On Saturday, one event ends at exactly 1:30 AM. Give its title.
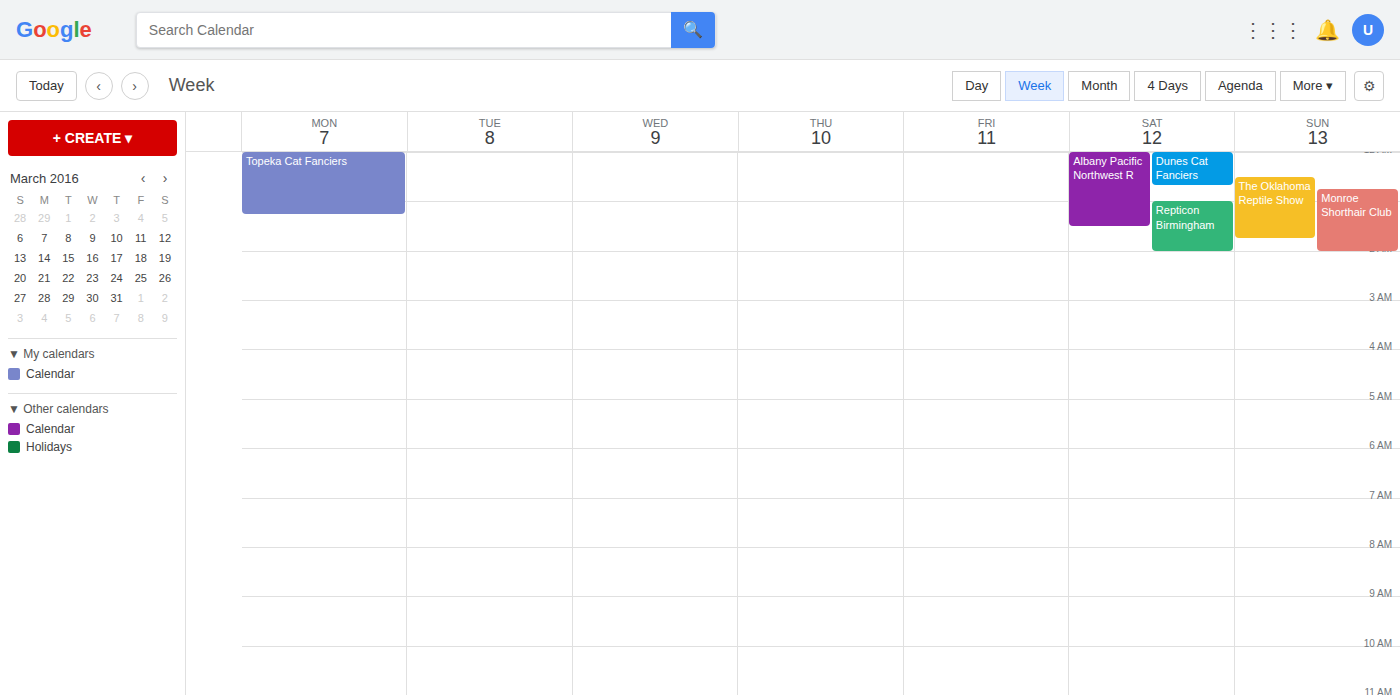
"Albany Pacific Northwest R"